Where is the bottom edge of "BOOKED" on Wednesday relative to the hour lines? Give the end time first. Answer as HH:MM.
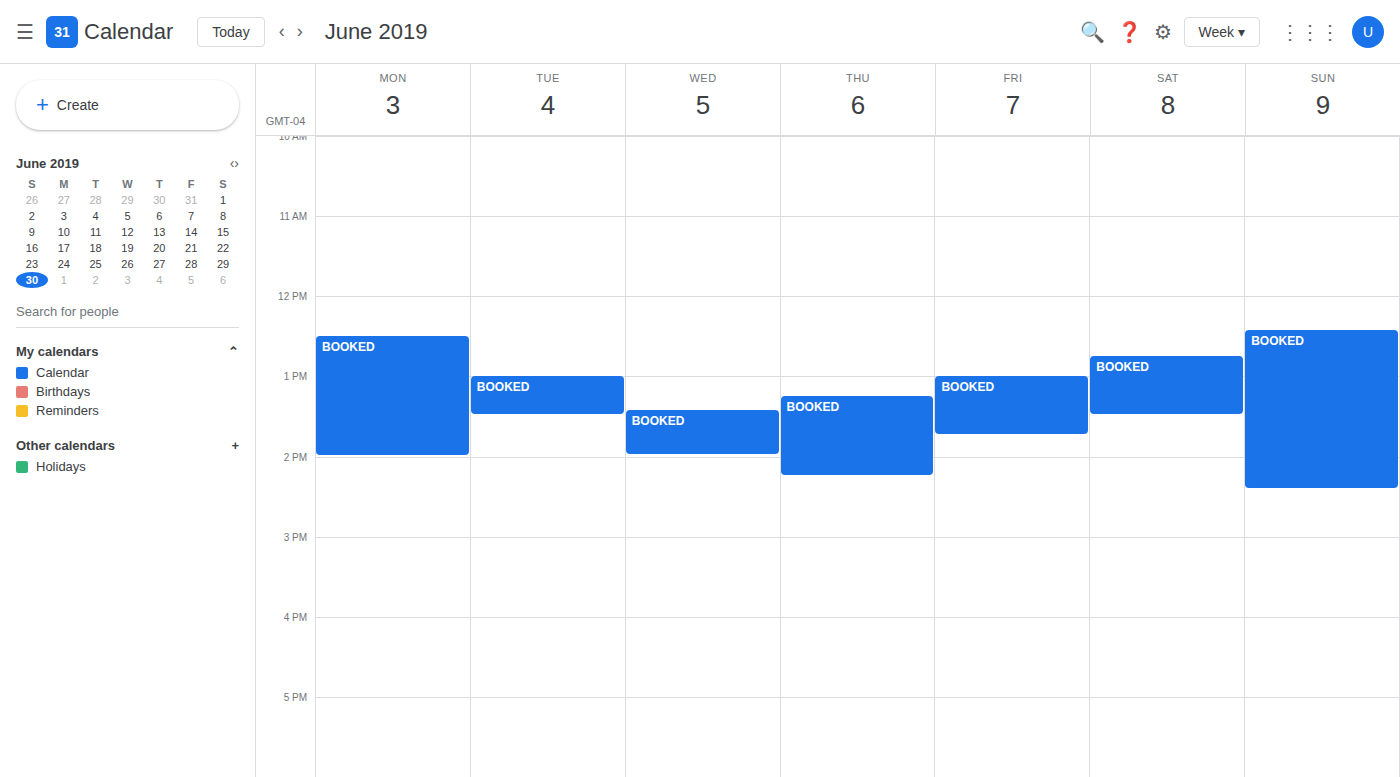
14:00 -- exactly on the 14:00 line.